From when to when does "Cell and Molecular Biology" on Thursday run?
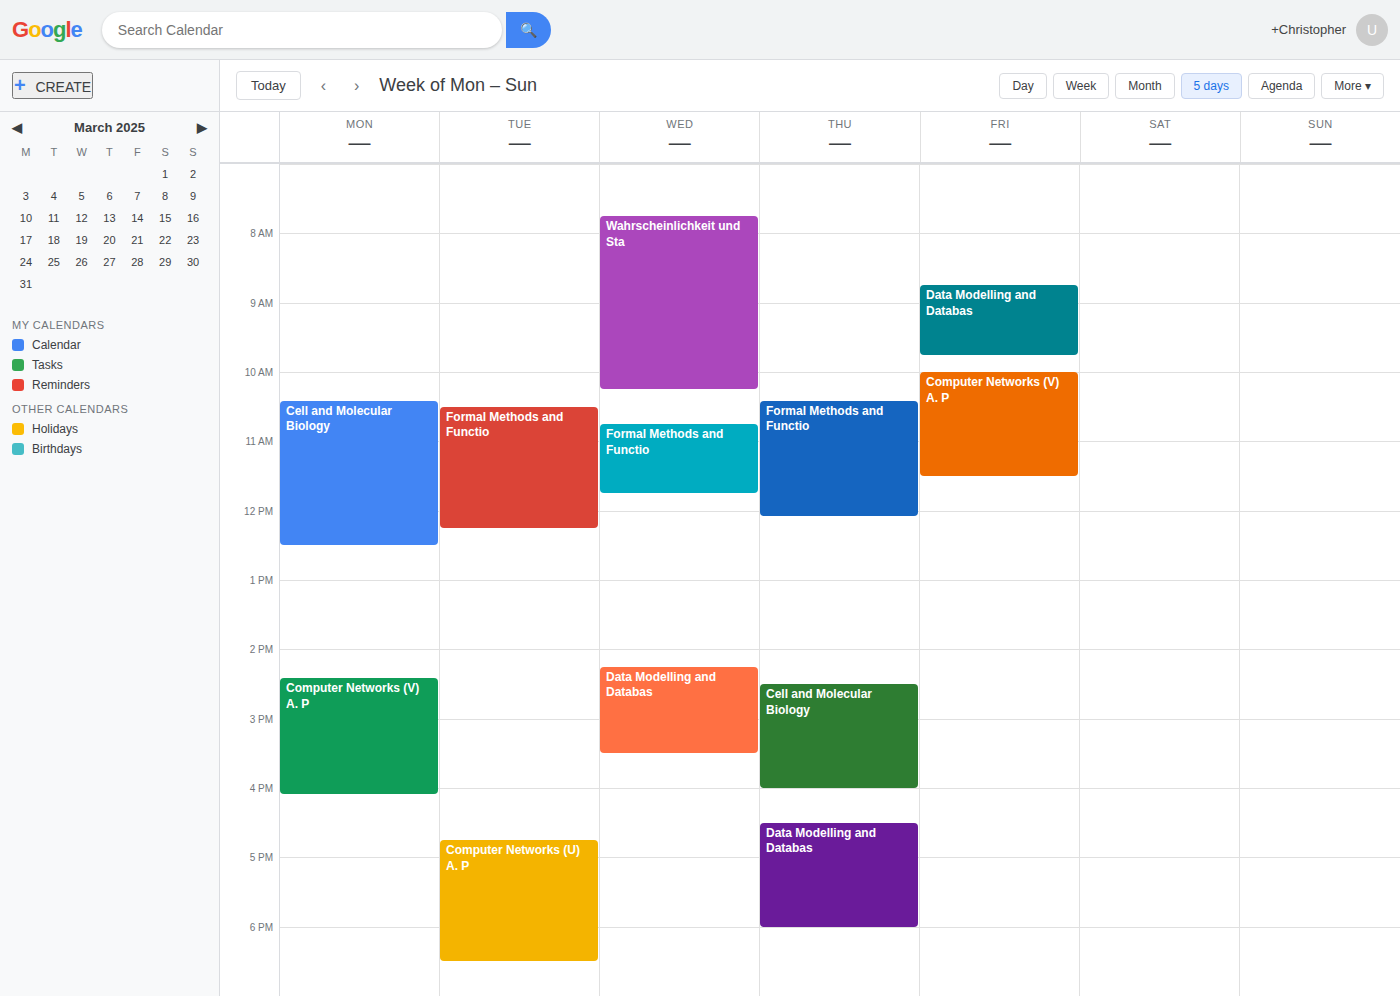
2:30 PM to 4:00 PM